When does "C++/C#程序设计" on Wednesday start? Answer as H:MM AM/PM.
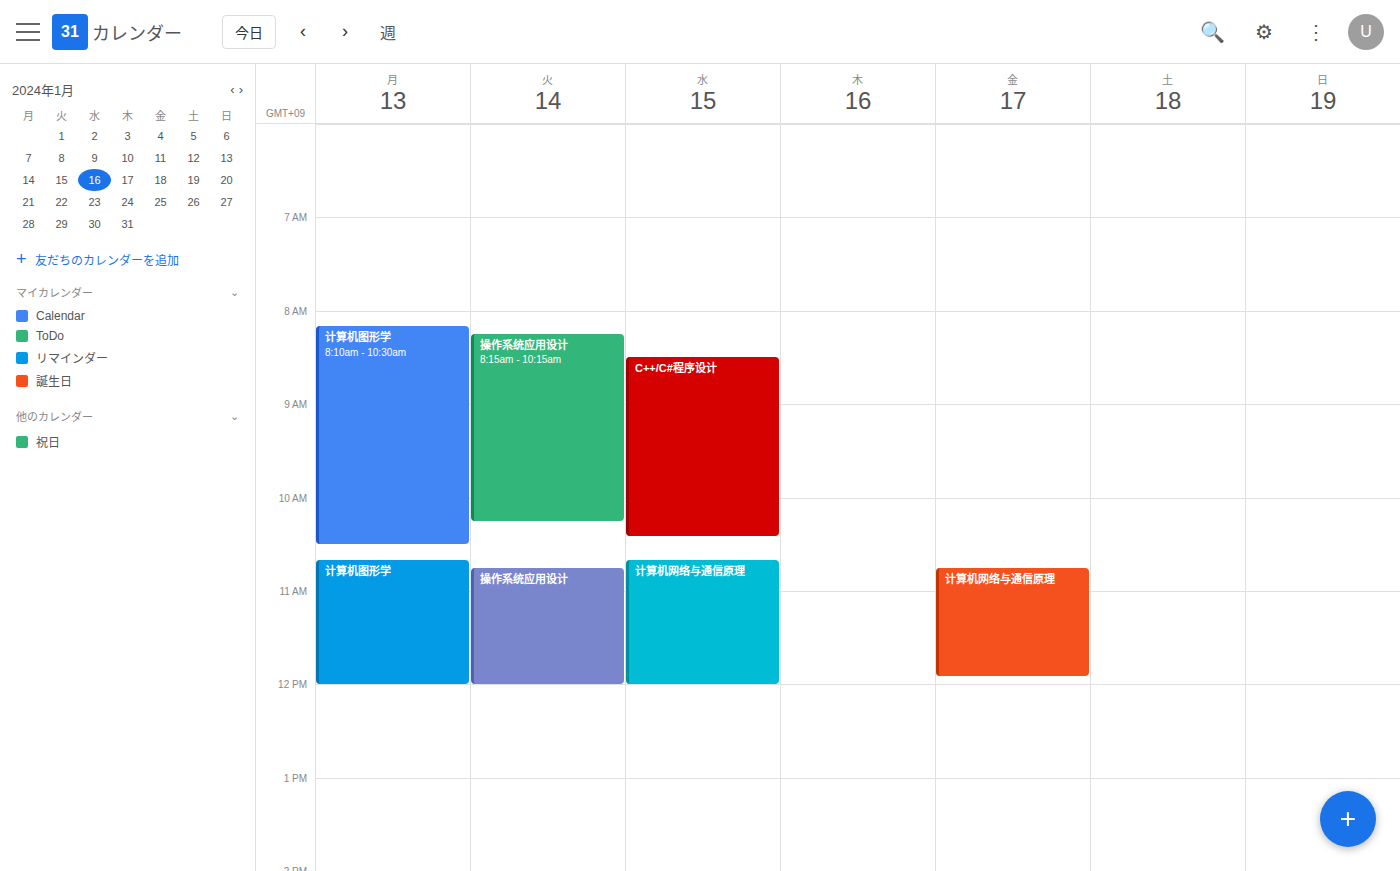
8:30 AM